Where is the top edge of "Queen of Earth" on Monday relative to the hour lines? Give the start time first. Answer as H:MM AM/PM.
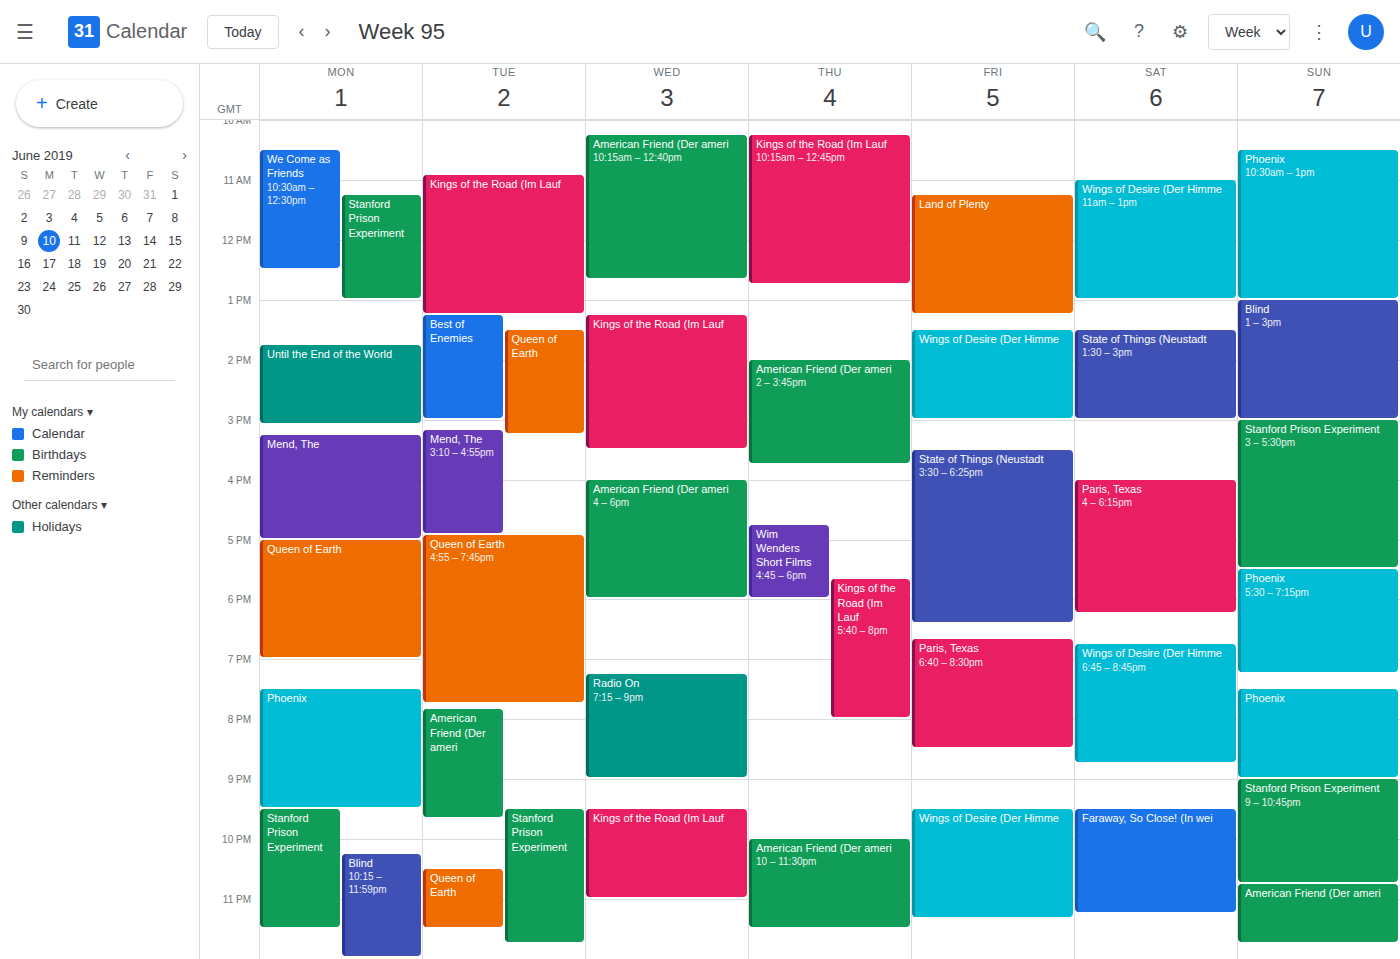
5:00 PM -- exactly on the 5 PM line.